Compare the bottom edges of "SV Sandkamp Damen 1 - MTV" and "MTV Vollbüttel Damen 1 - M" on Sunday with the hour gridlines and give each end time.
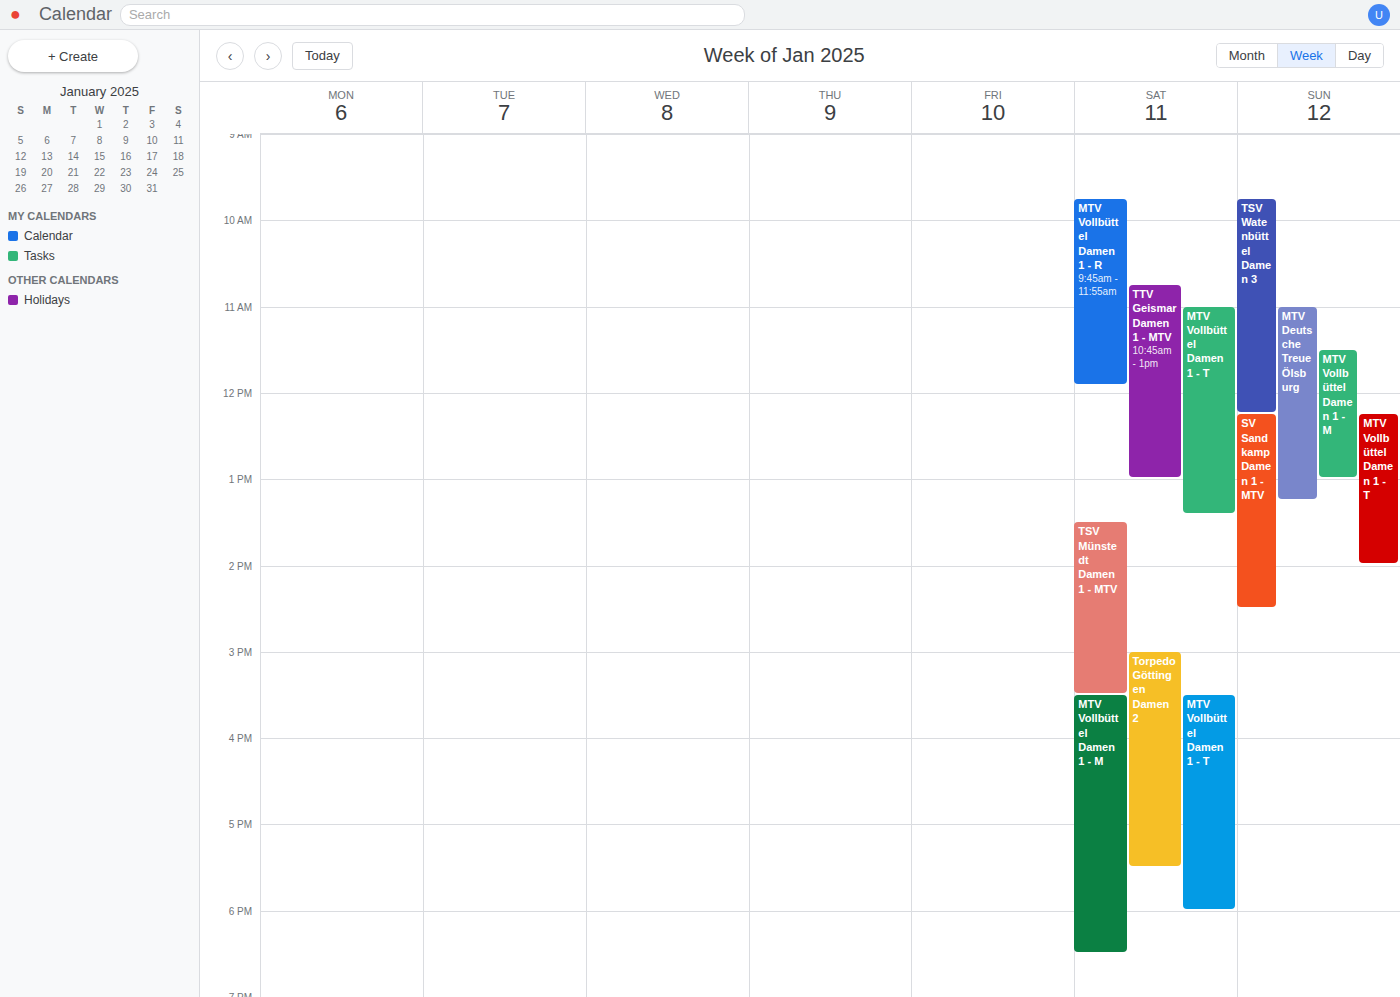
"SV Sandkamp Damen 1 - MTV": 2:30 PM, halfway between the 2 PM and 3 PM lines. "MTV Vollbüttel Damen 1 - M": 1:00 PM, exactly on the 1 PM line.